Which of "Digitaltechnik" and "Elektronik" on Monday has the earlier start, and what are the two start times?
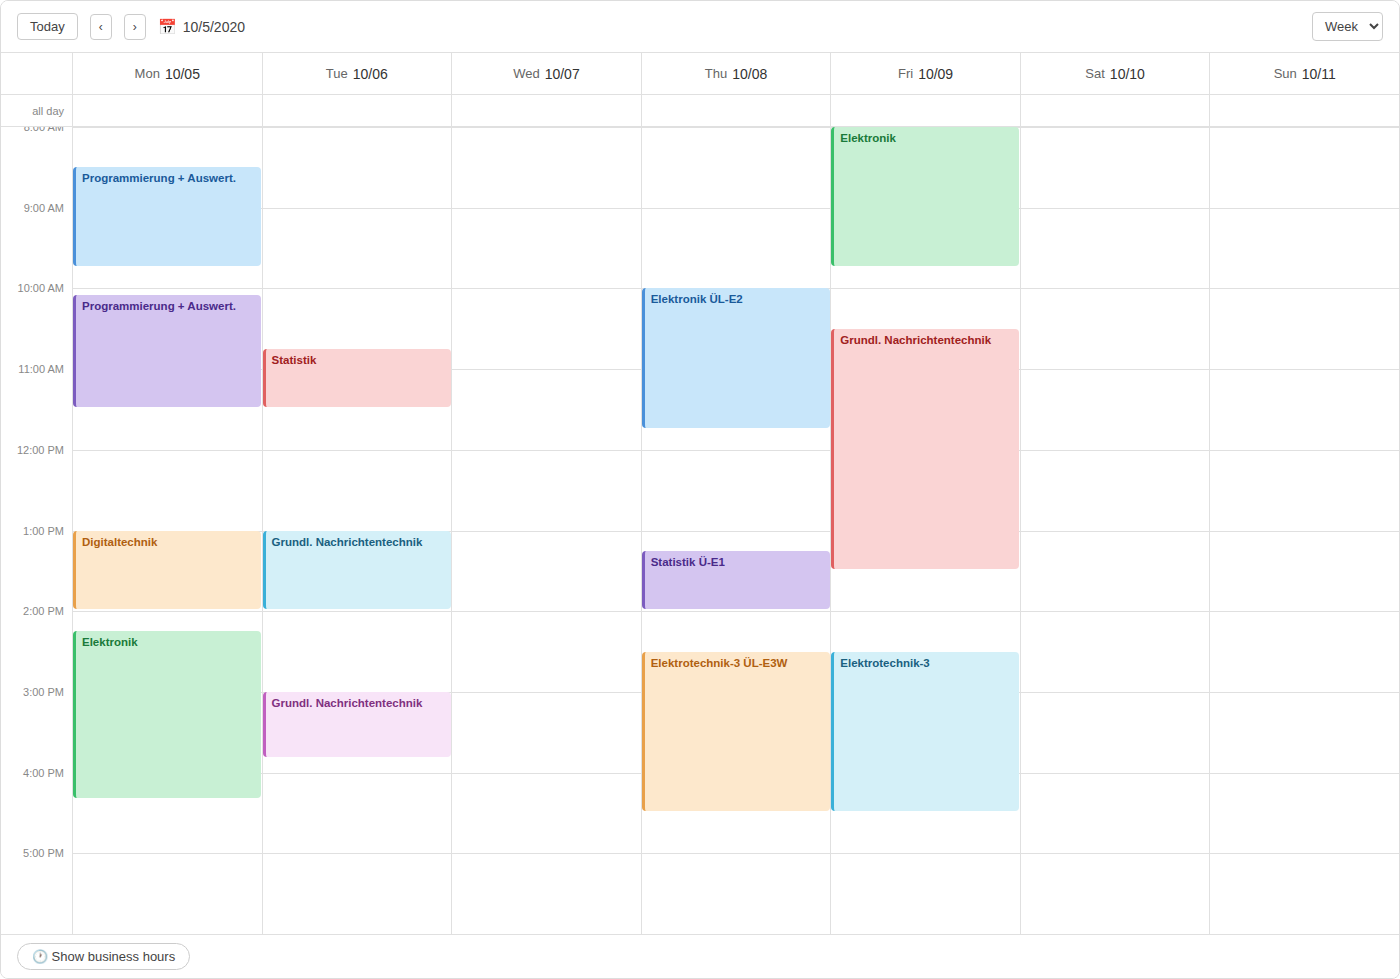
"Digitaltechnik" 1:00 PM; "Elektronik" 2:15 PM.